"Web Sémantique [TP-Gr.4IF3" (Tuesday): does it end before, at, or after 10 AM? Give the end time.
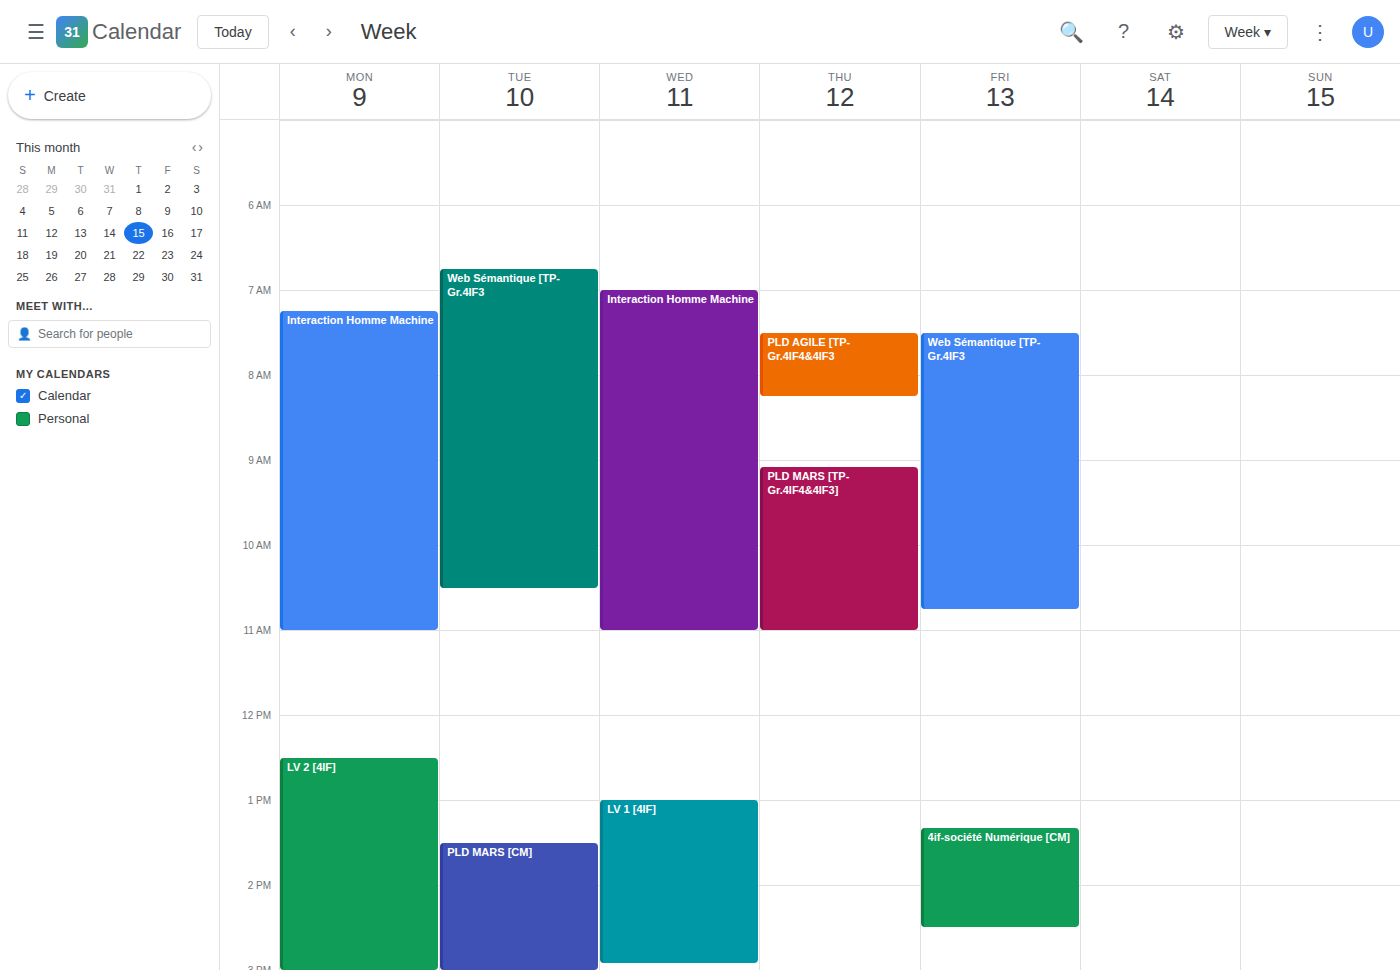
10:30 AM -- after 10 AM, 30 minutes below the 10 AM line.